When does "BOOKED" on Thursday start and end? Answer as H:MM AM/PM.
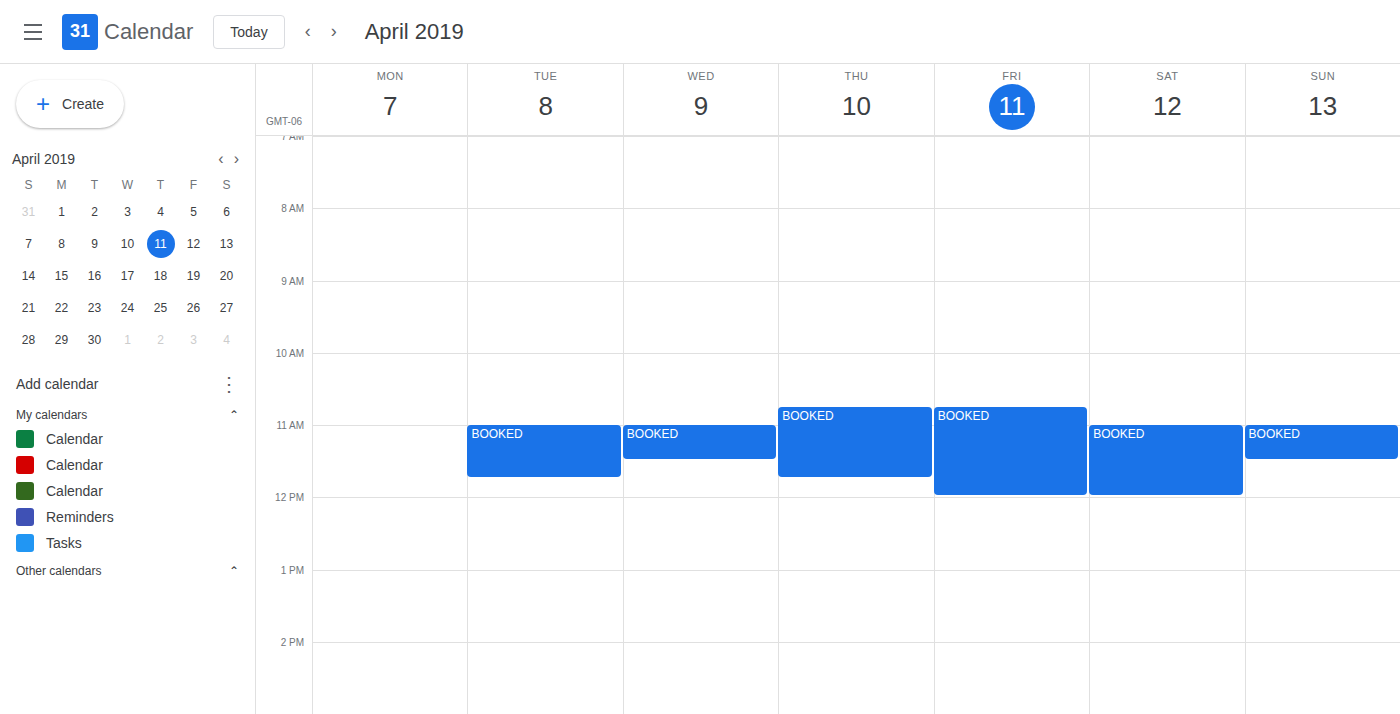
10:45 AM to 11:45 AM